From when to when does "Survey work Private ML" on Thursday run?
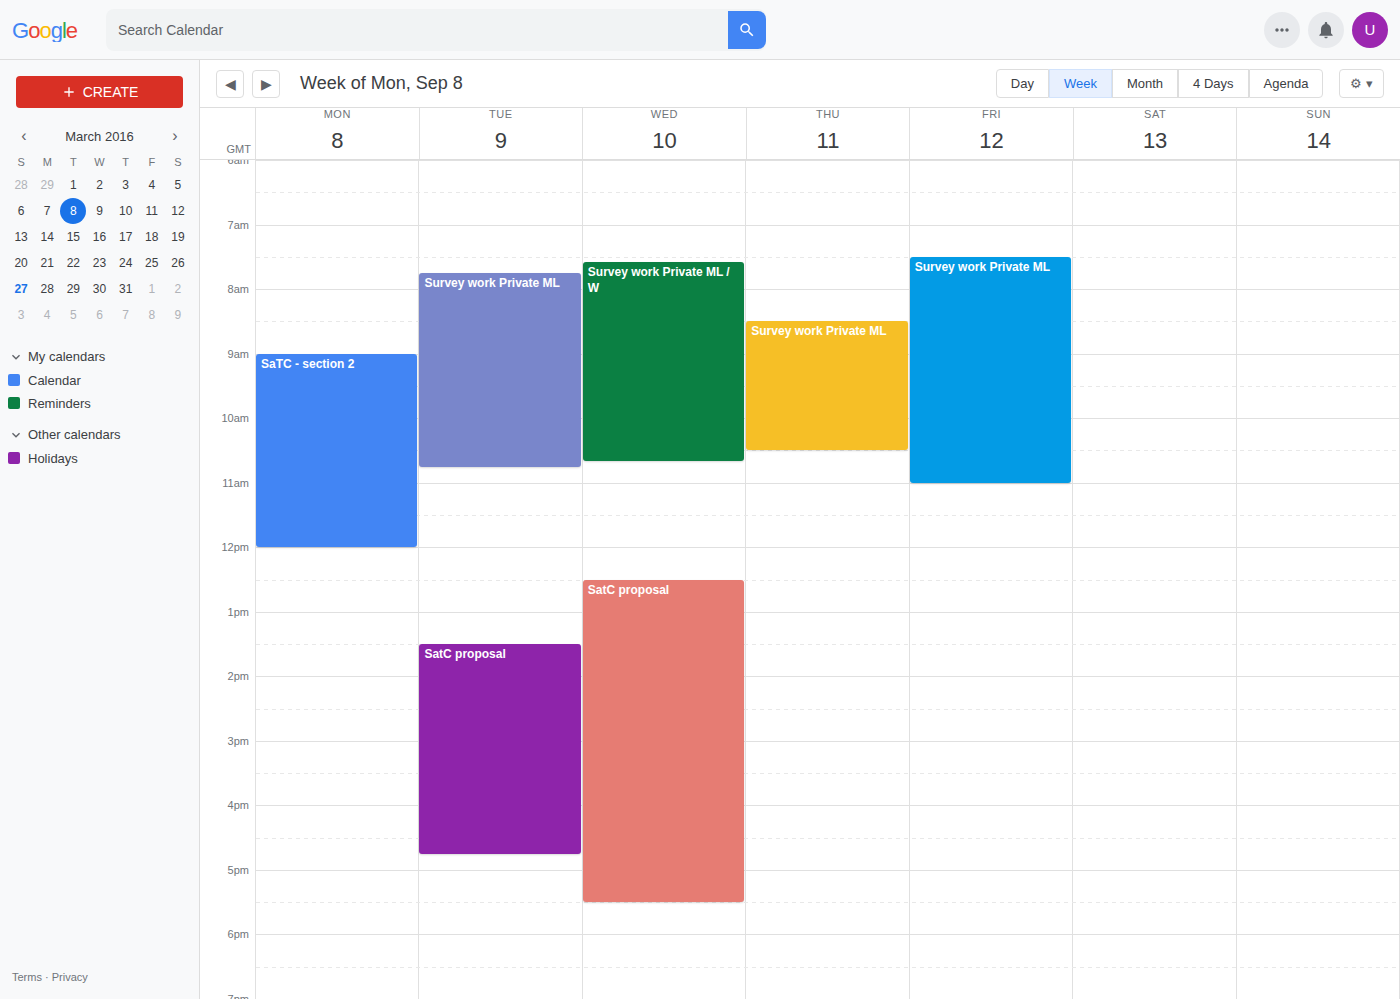
8:30 AM to 10:30 AM